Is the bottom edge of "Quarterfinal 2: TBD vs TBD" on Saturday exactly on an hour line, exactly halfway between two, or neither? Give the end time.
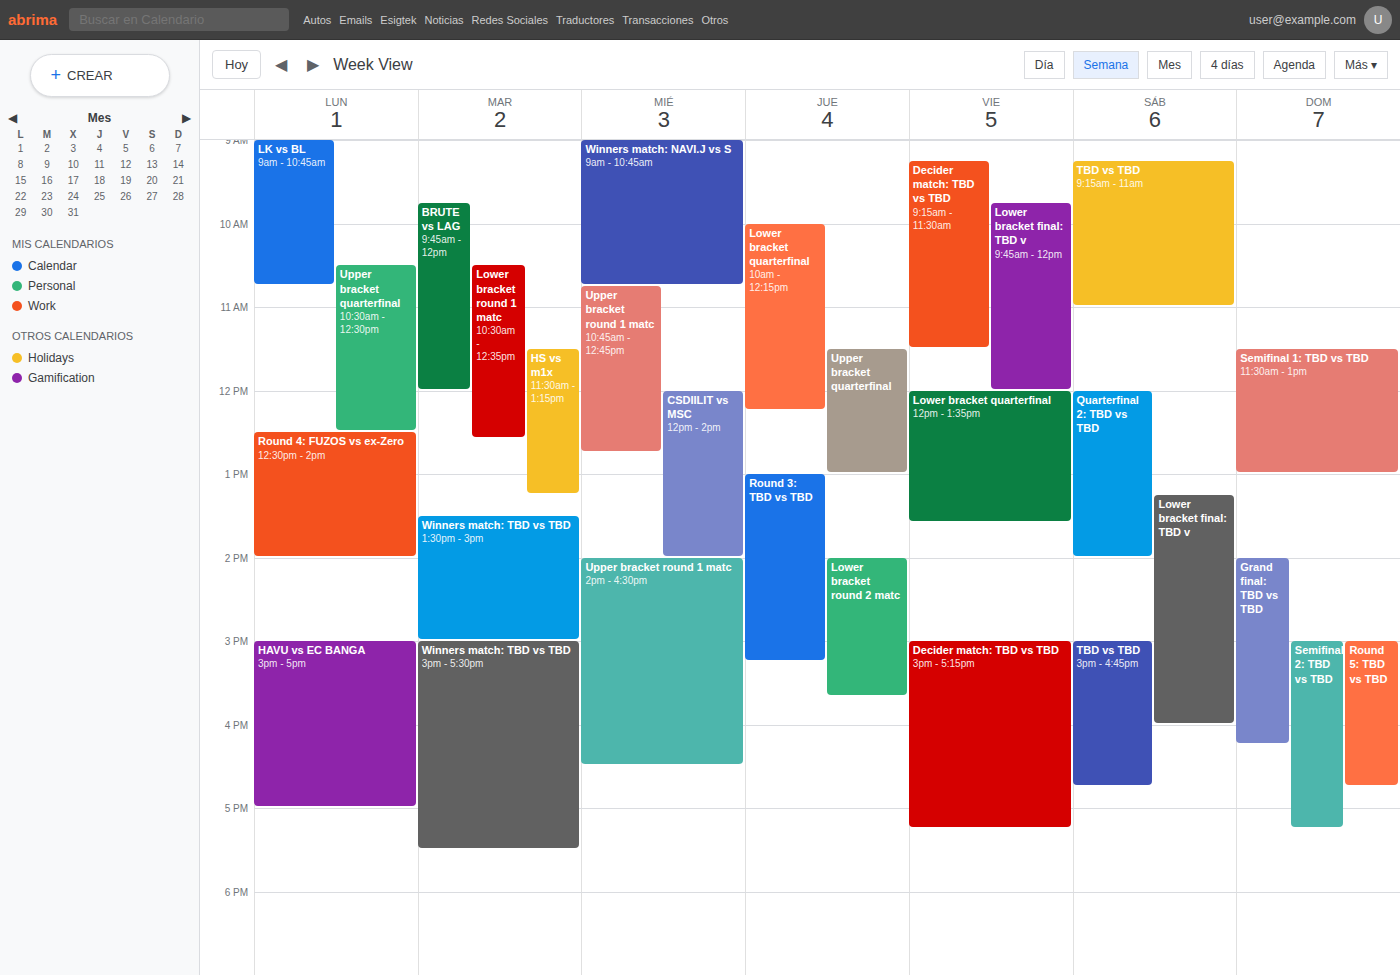
14:00 -- exactly on the 14:00 line.